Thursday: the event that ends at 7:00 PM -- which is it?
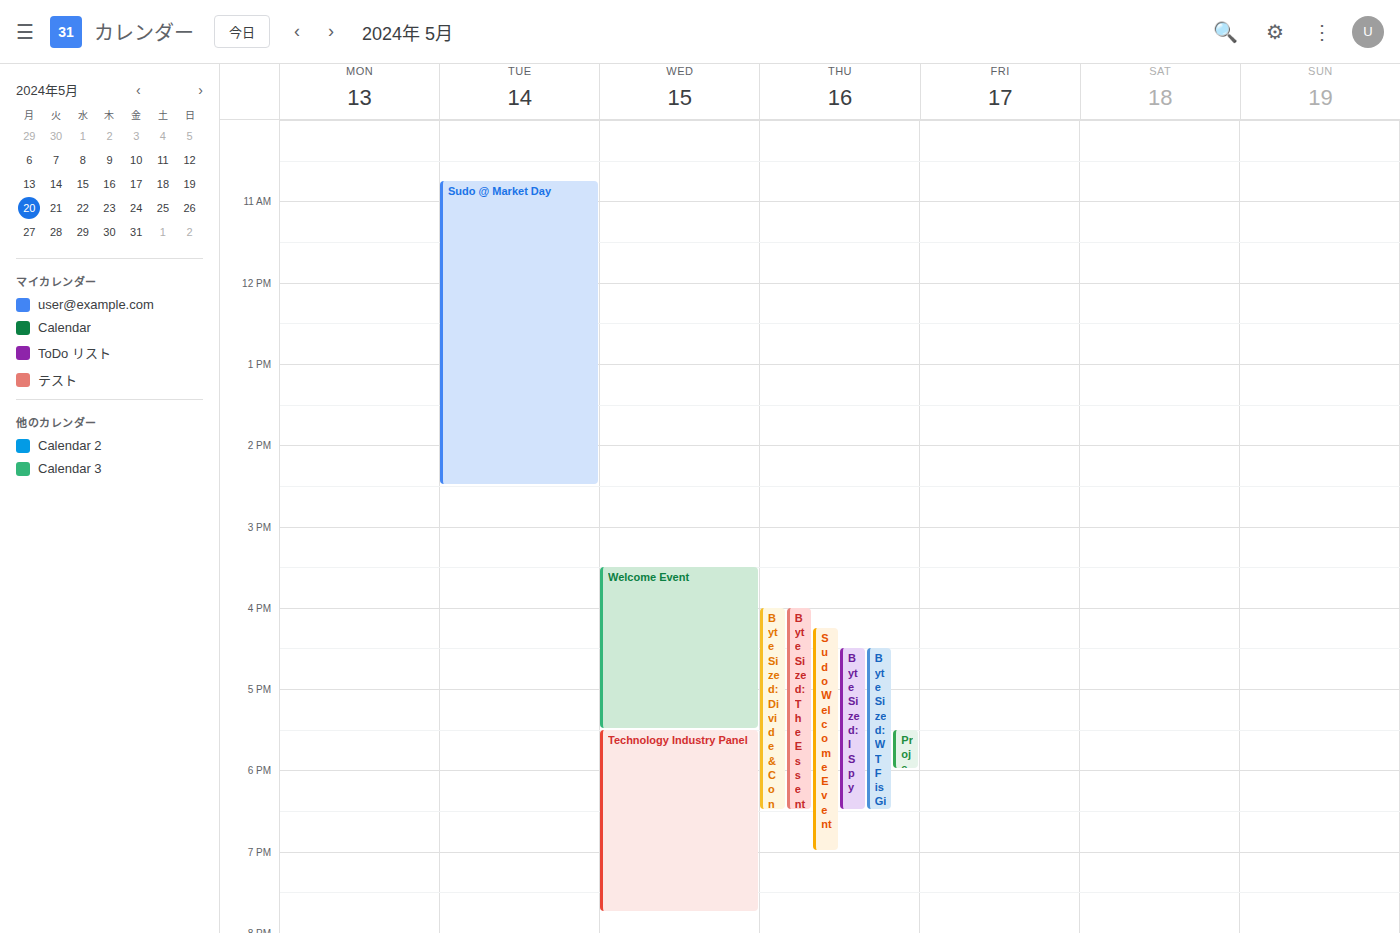
"Sudo Welcome Event"